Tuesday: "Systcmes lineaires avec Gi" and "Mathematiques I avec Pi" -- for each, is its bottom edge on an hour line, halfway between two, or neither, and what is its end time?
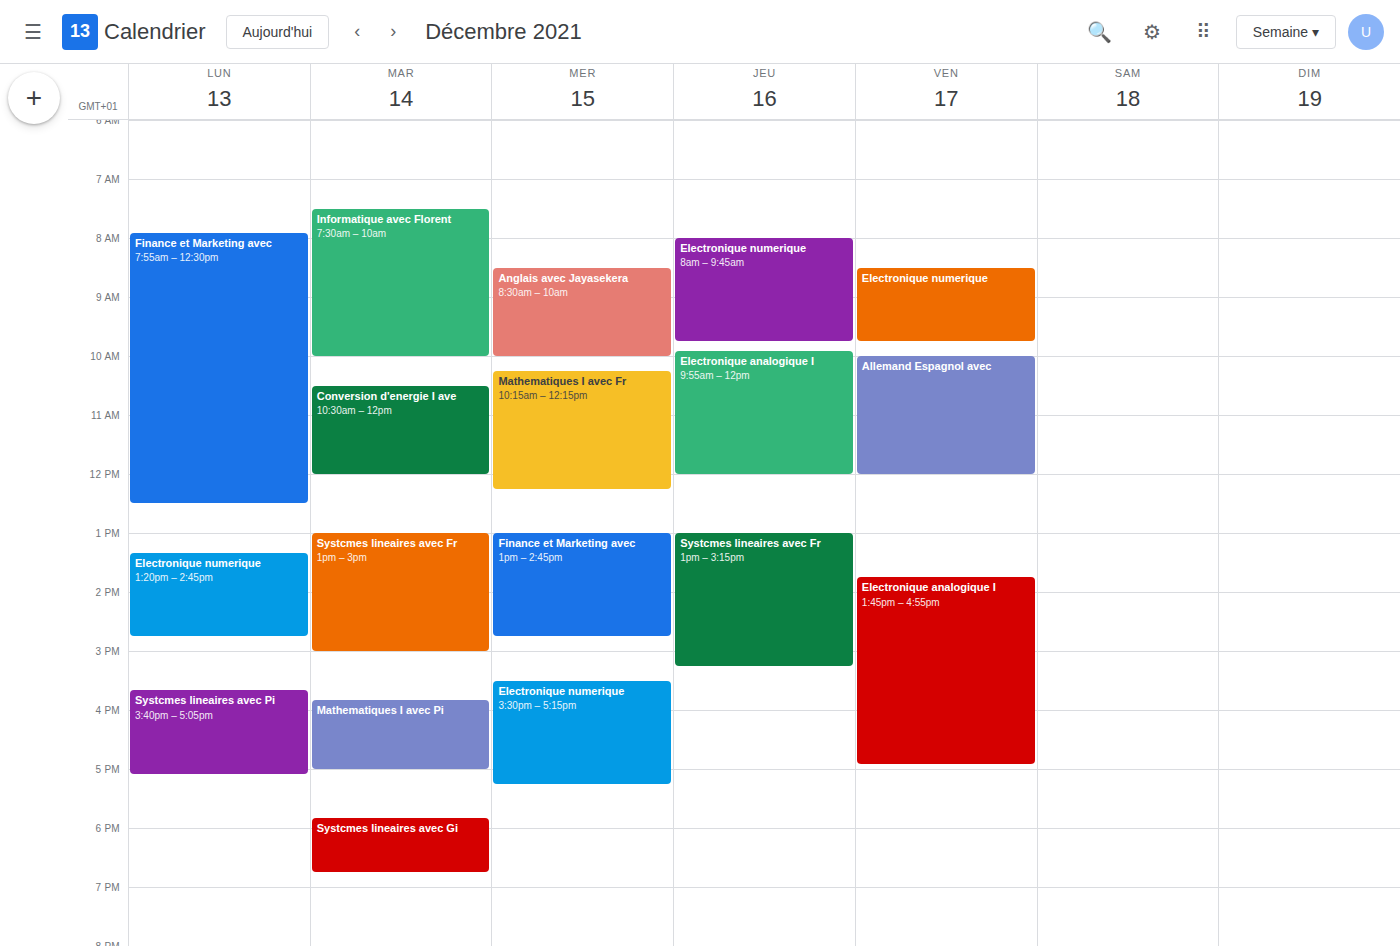
"Systcmes lineaires avec Gi": 18:45, neither: three quarters of the way from the 18:00 line to the 19:00 line. "Mathematiques I avec Pi": 17:00, exactly on the 17:00 line.